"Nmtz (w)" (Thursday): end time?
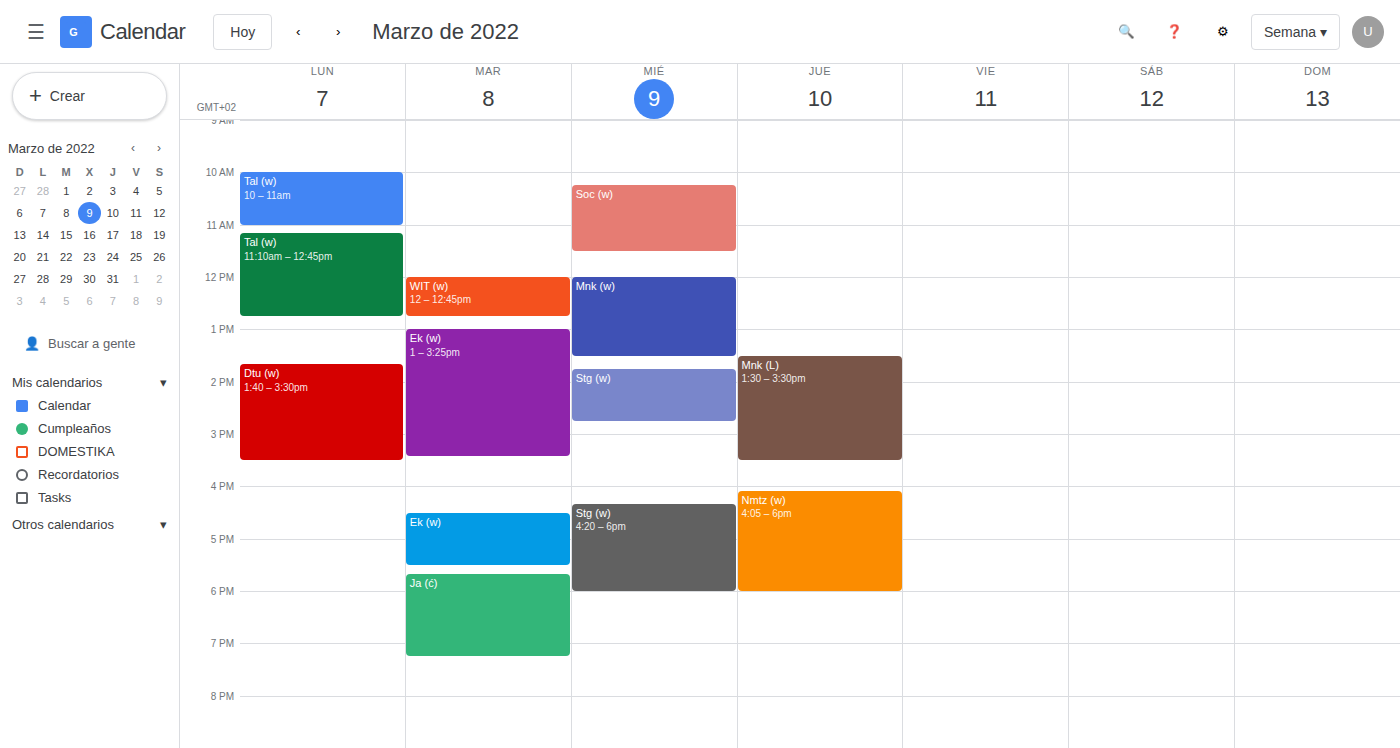
6:00 PM